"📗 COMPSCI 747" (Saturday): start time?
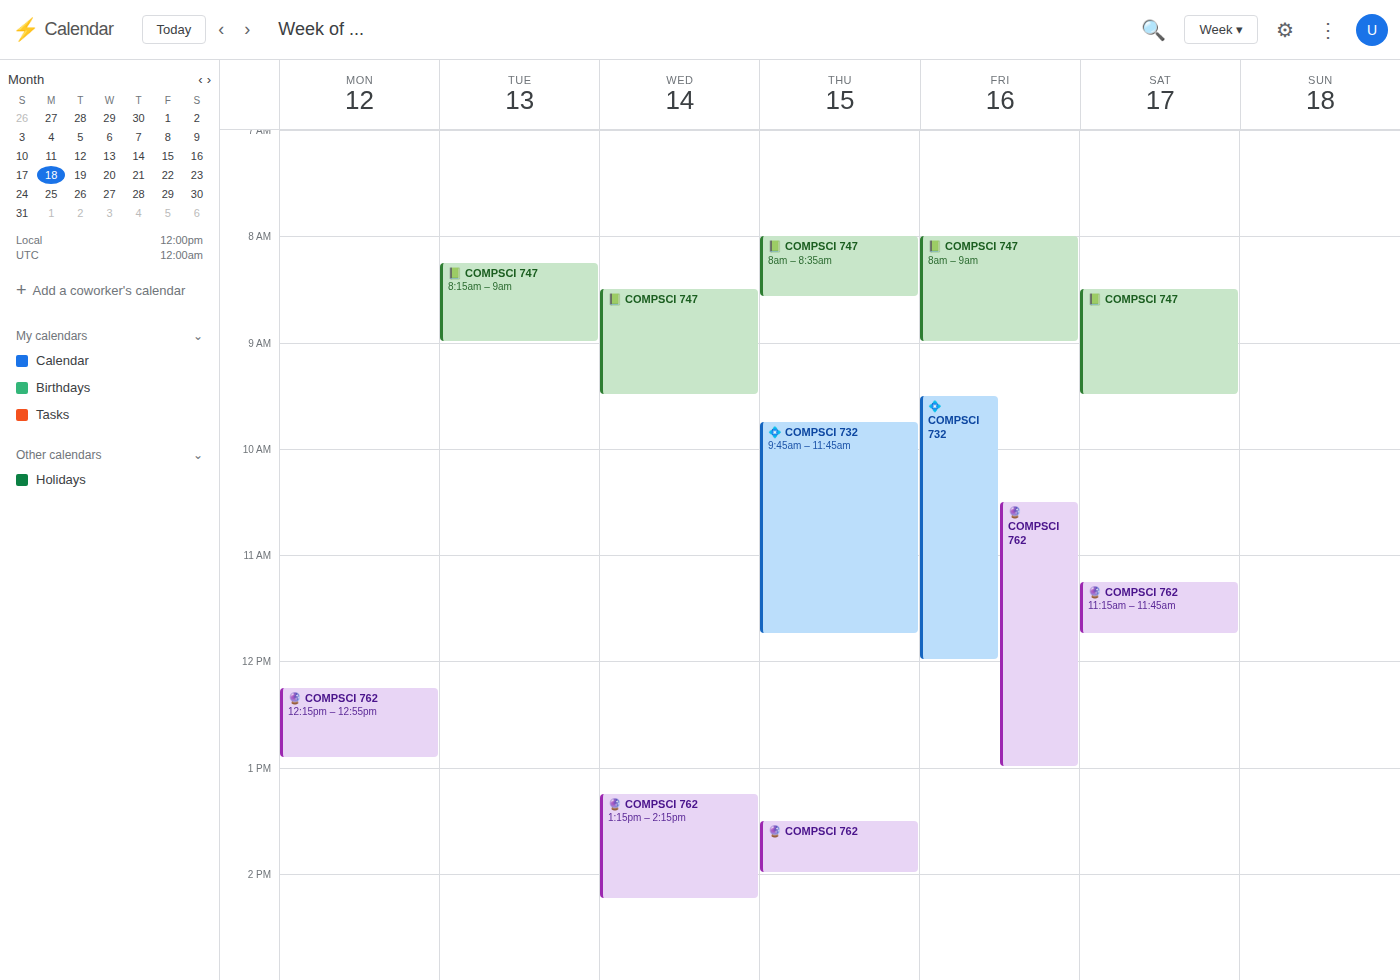
8:30 AM